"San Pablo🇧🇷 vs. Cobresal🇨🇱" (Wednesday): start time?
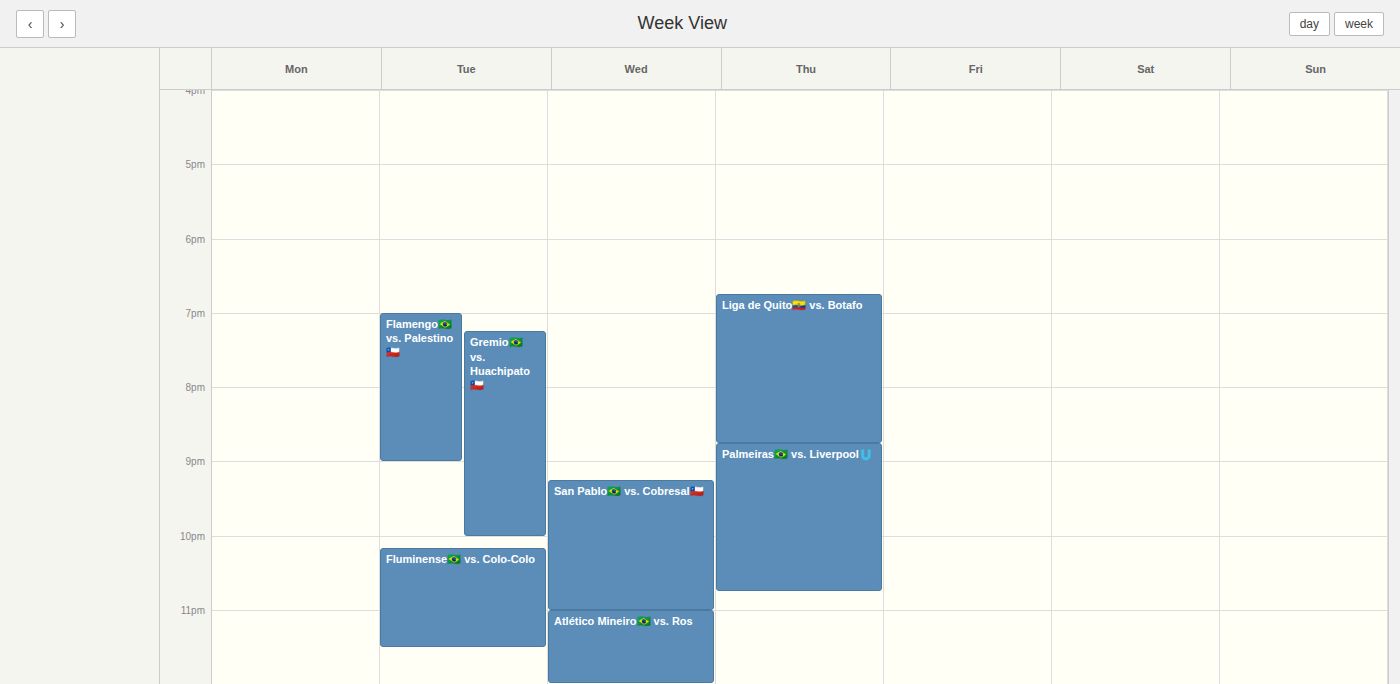
9:15 PM